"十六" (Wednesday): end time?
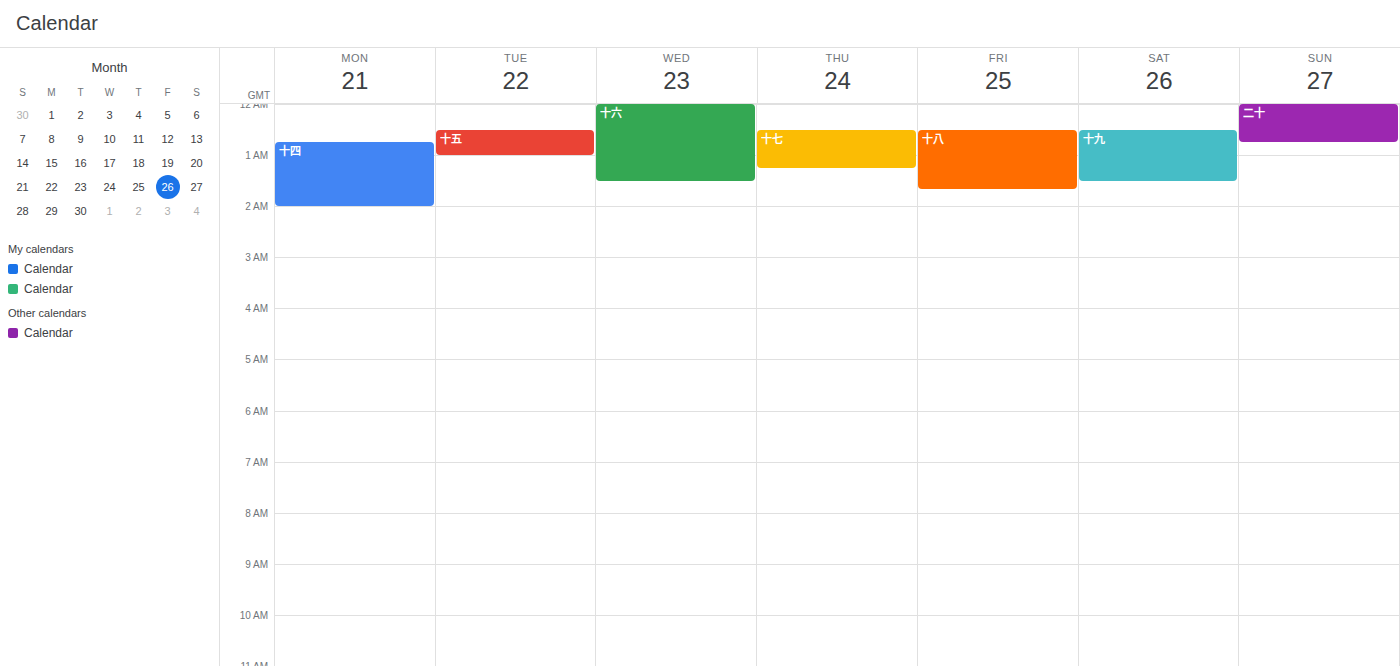
1:30 AM